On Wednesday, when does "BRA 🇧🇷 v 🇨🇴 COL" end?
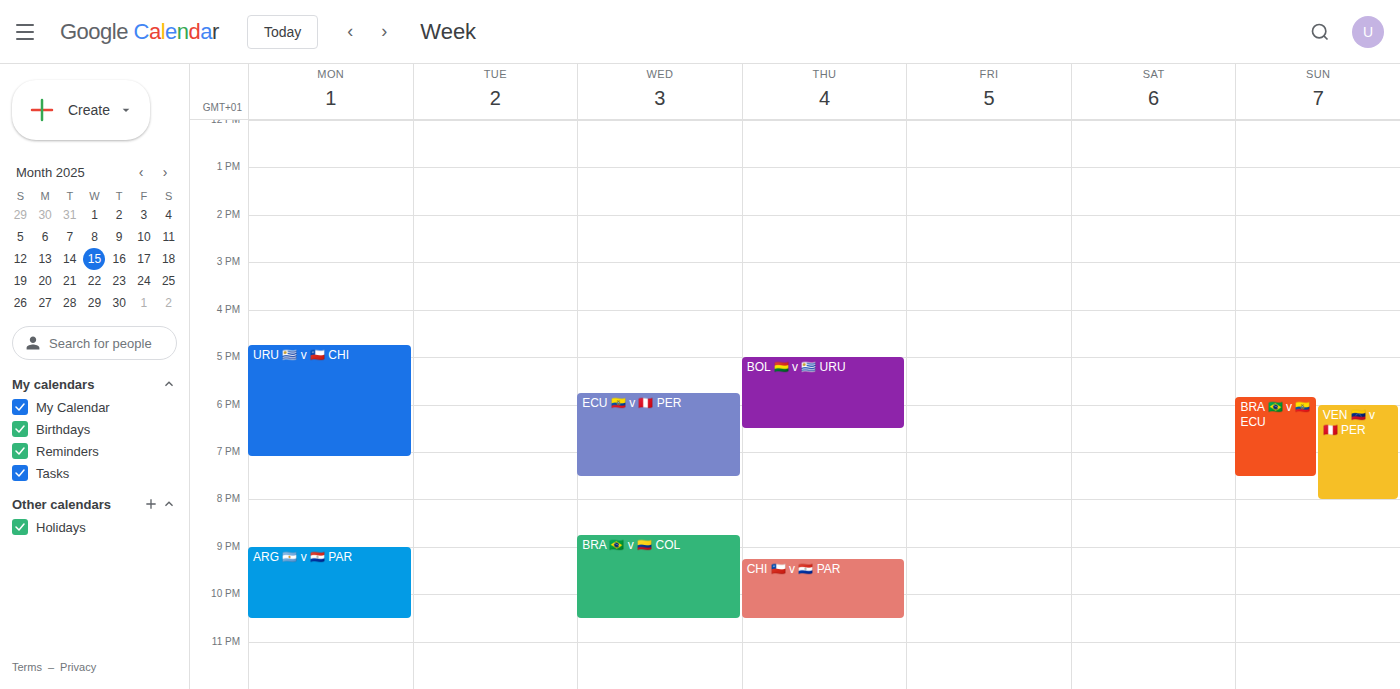
22:30